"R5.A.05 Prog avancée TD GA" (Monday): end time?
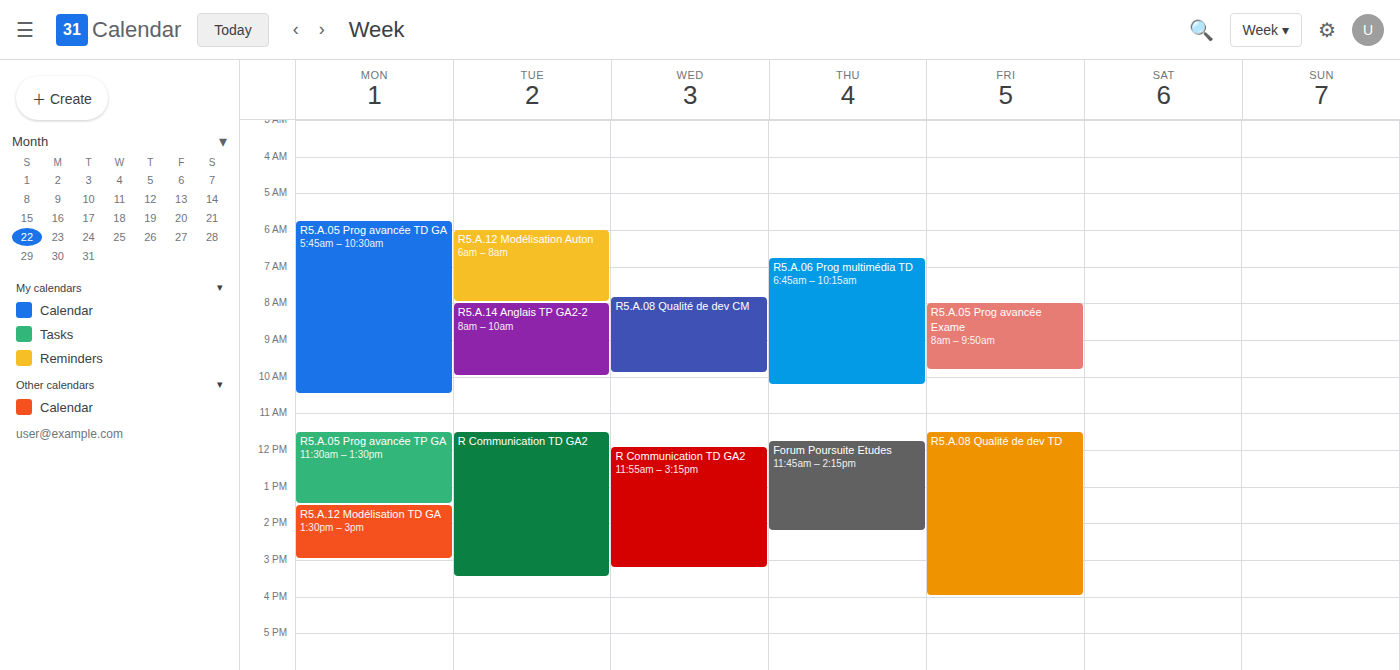
10:30 AM